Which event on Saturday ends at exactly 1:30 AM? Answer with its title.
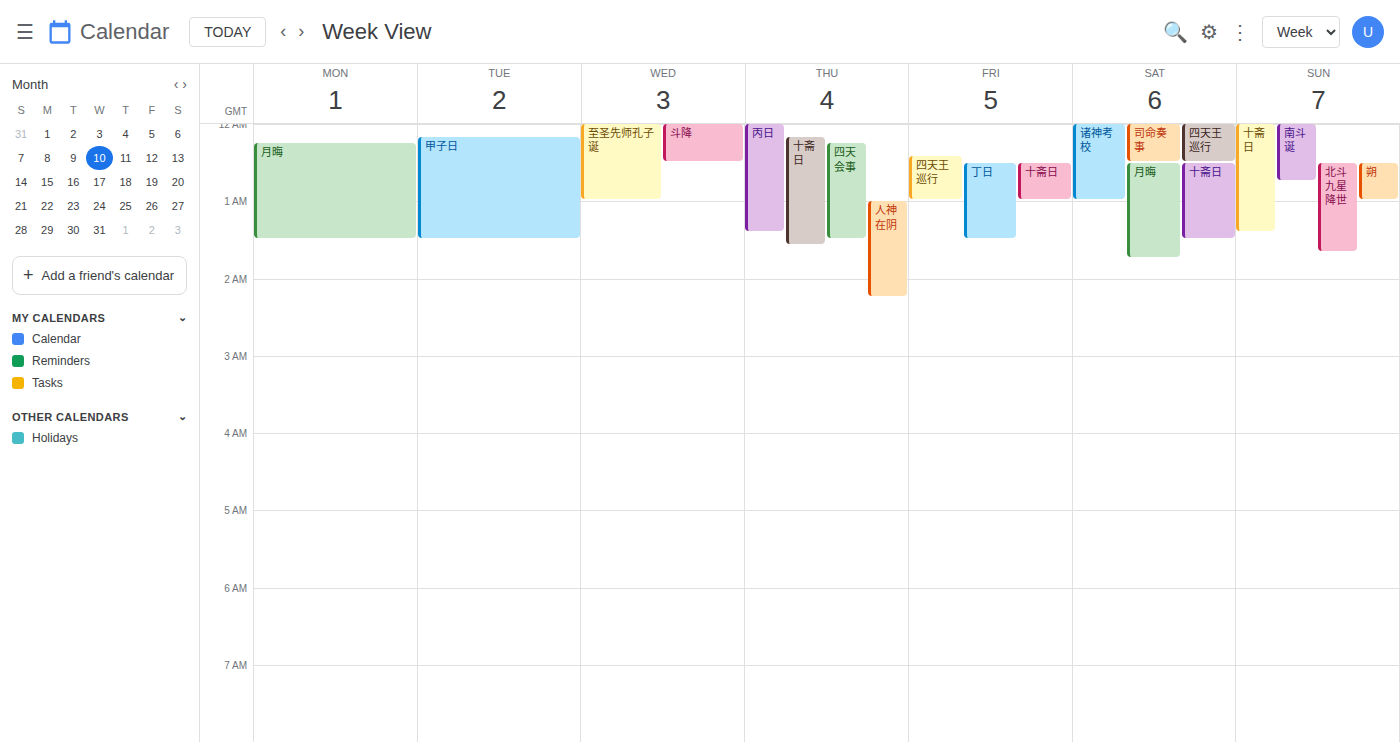
"十斋日"